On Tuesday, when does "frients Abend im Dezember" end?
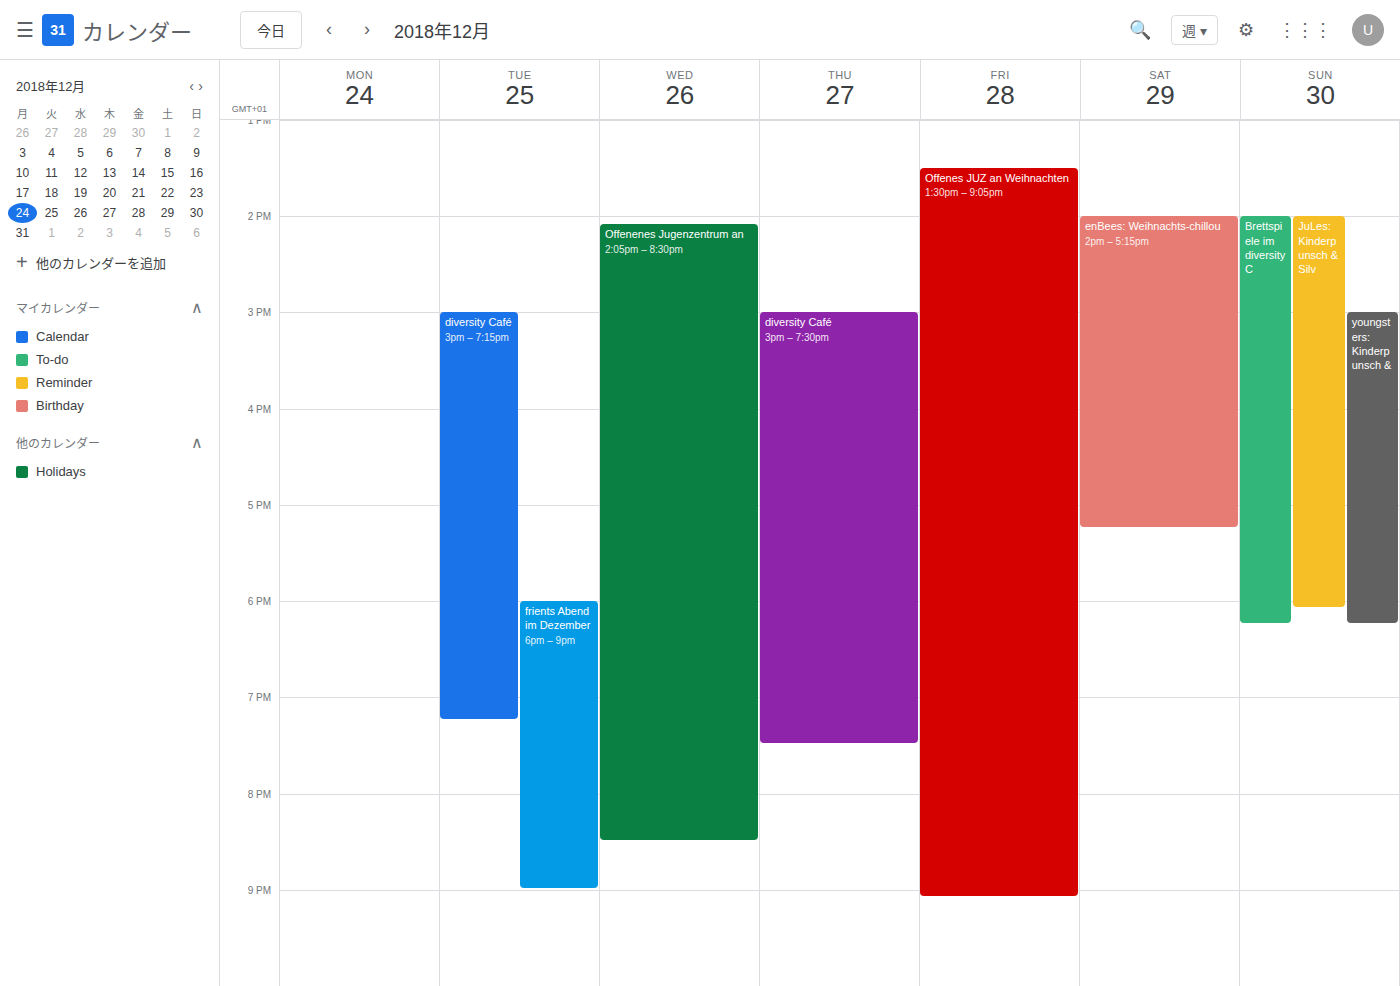
9:00 PM